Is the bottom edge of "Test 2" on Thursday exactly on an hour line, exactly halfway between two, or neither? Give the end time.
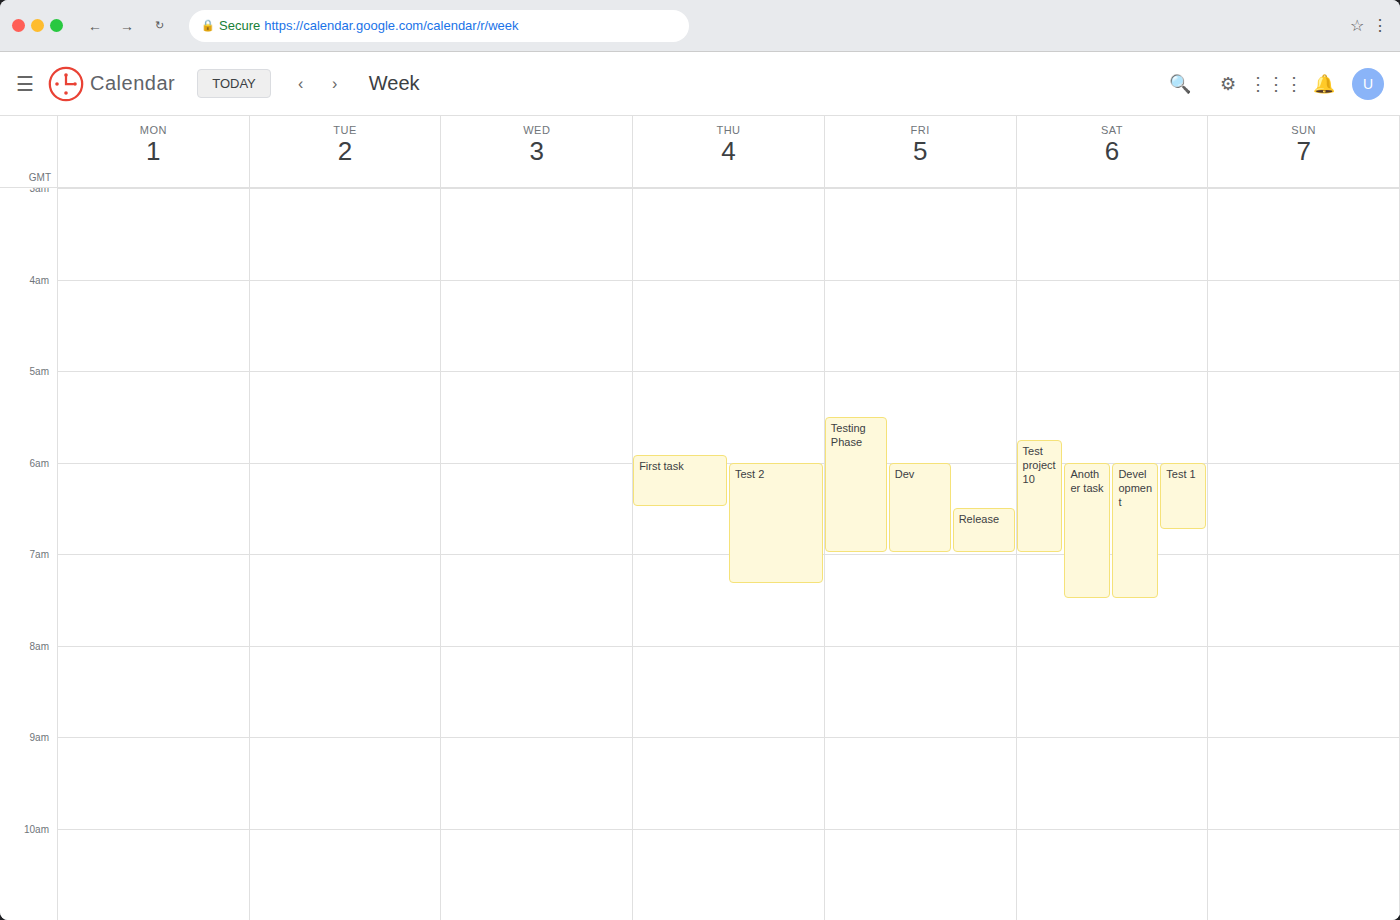
7:20 AM -- neither: 20 minutes below the 7 AM line and 40 minutes above the 8 AM line.